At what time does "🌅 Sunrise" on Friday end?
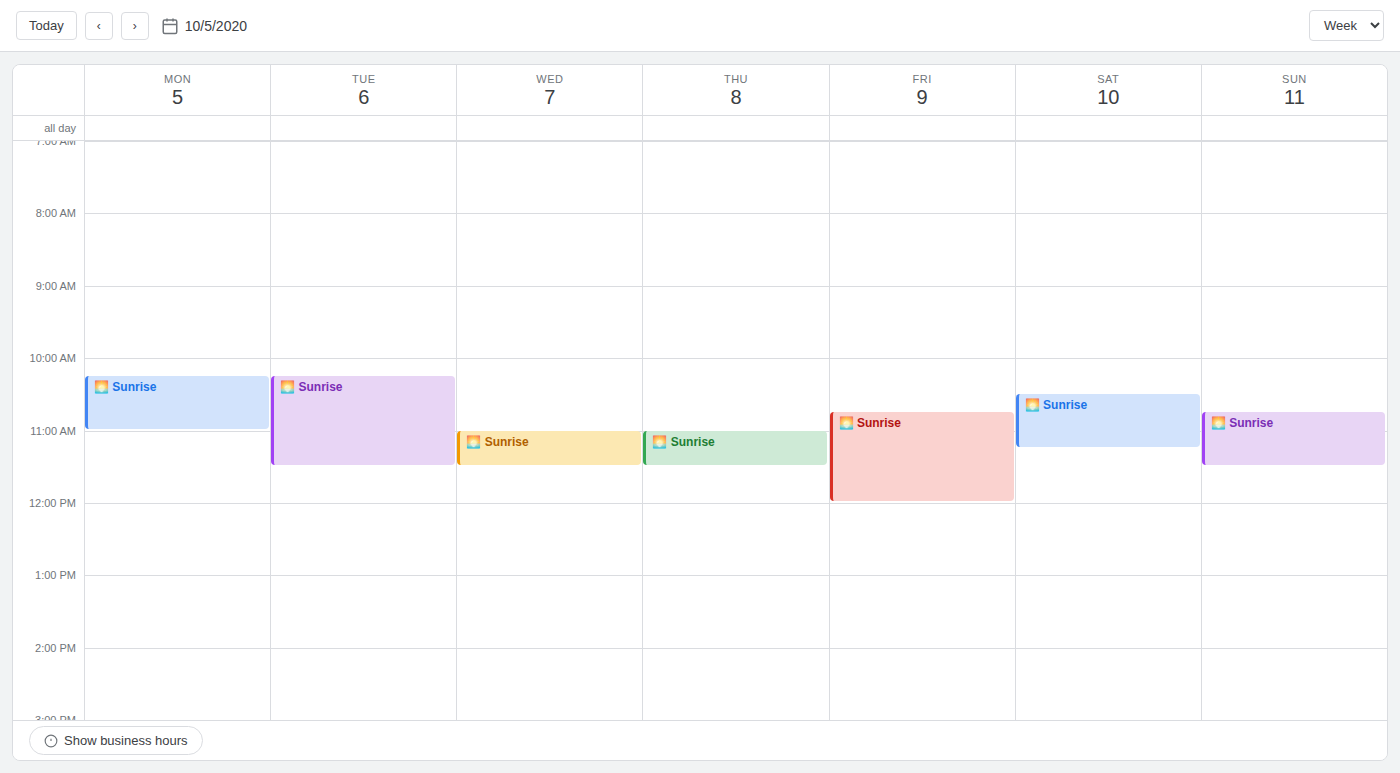
12:00 PM